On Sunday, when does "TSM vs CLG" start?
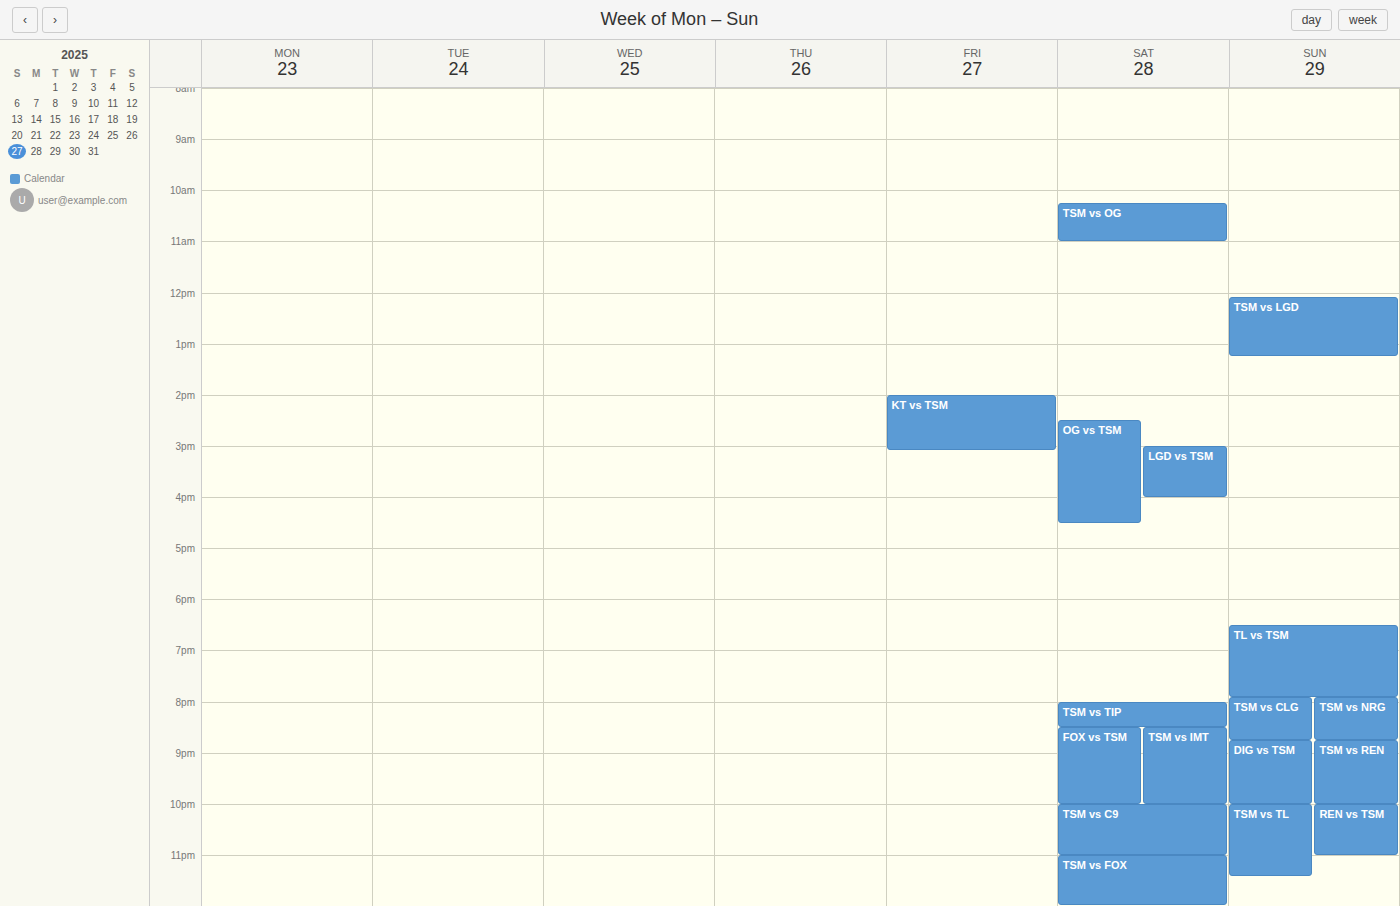
7:55 PM